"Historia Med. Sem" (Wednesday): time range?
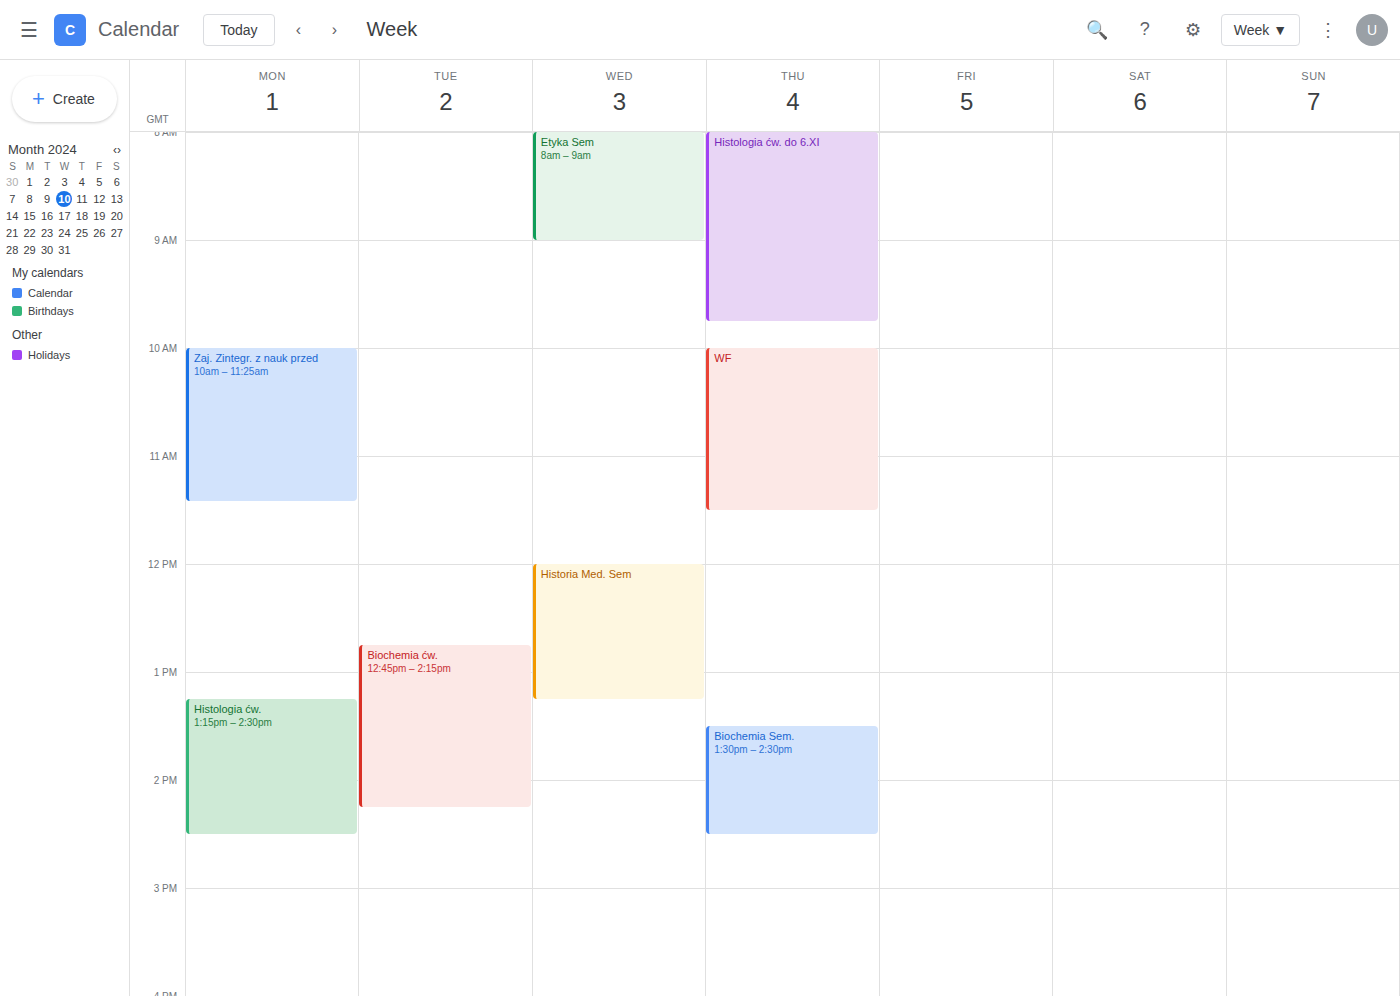
12:00 PM to 1:15 PM